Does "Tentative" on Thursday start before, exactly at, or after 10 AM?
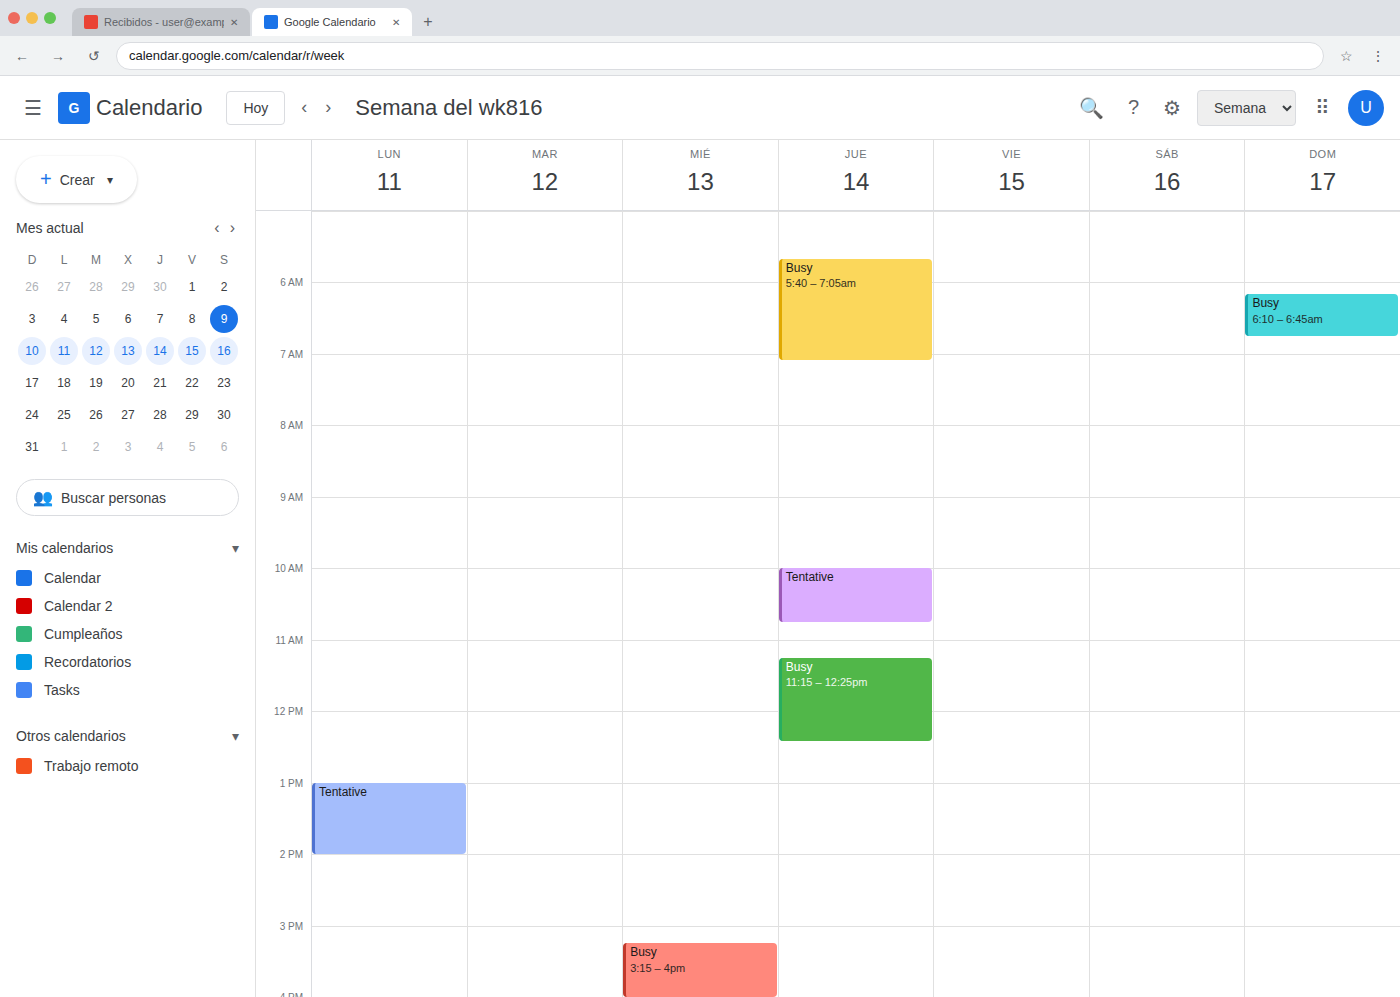
10:00 AM -- exactly at 10 AM, on the 10 AM line.